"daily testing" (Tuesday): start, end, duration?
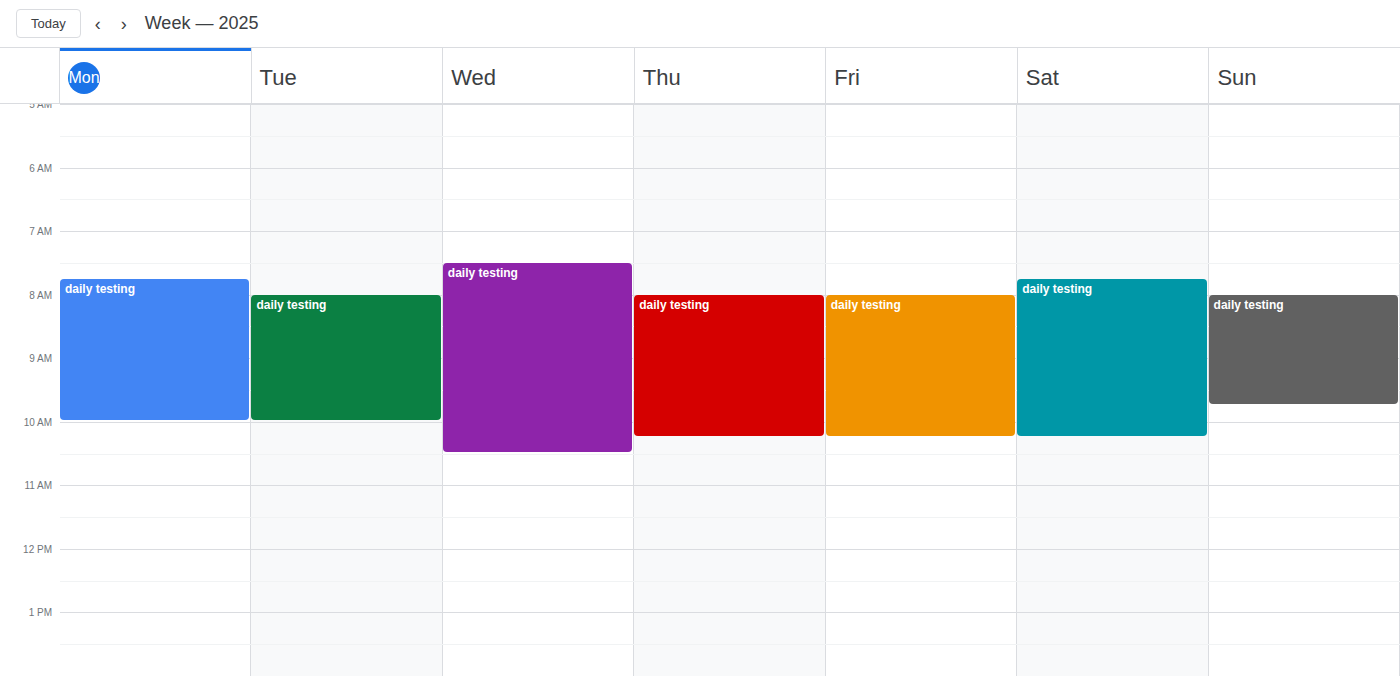
8:00 AM to 10:00 AM, 2 hours